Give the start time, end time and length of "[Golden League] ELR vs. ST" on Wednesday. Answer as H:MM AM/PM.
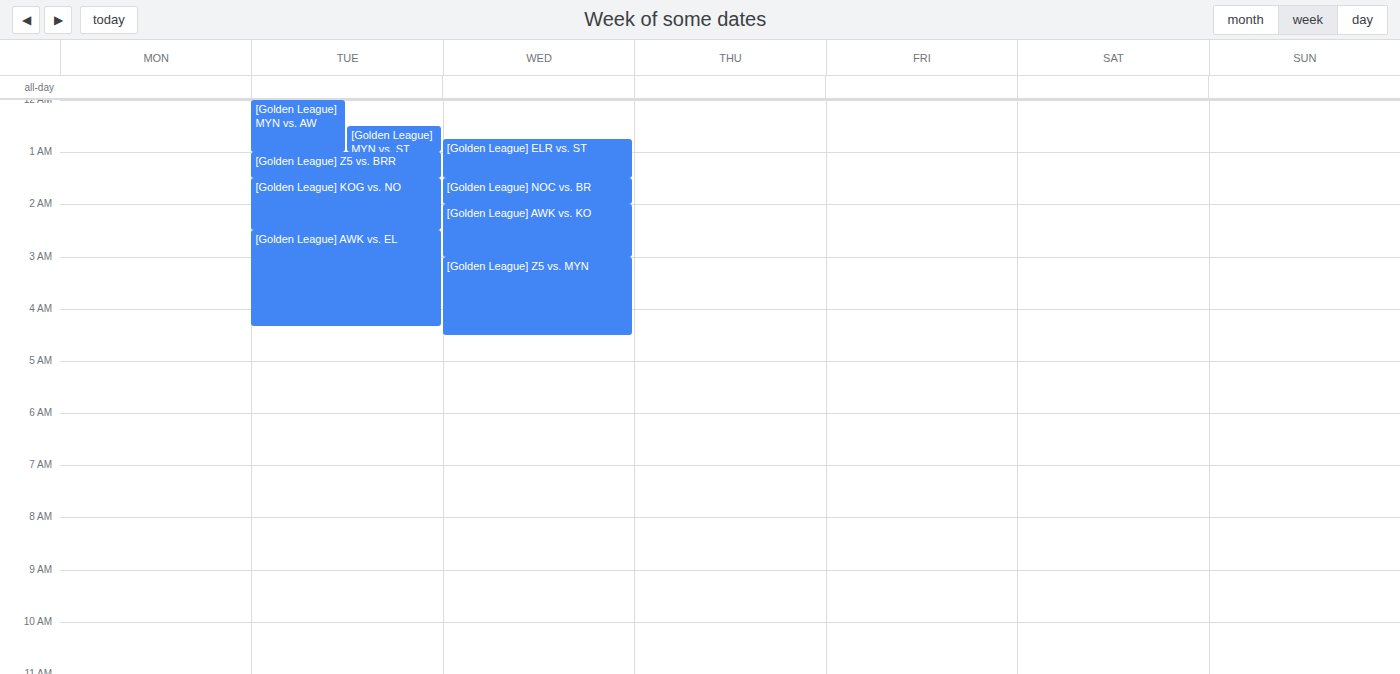
12:45 AM to 1:30 AM, 45 minutes